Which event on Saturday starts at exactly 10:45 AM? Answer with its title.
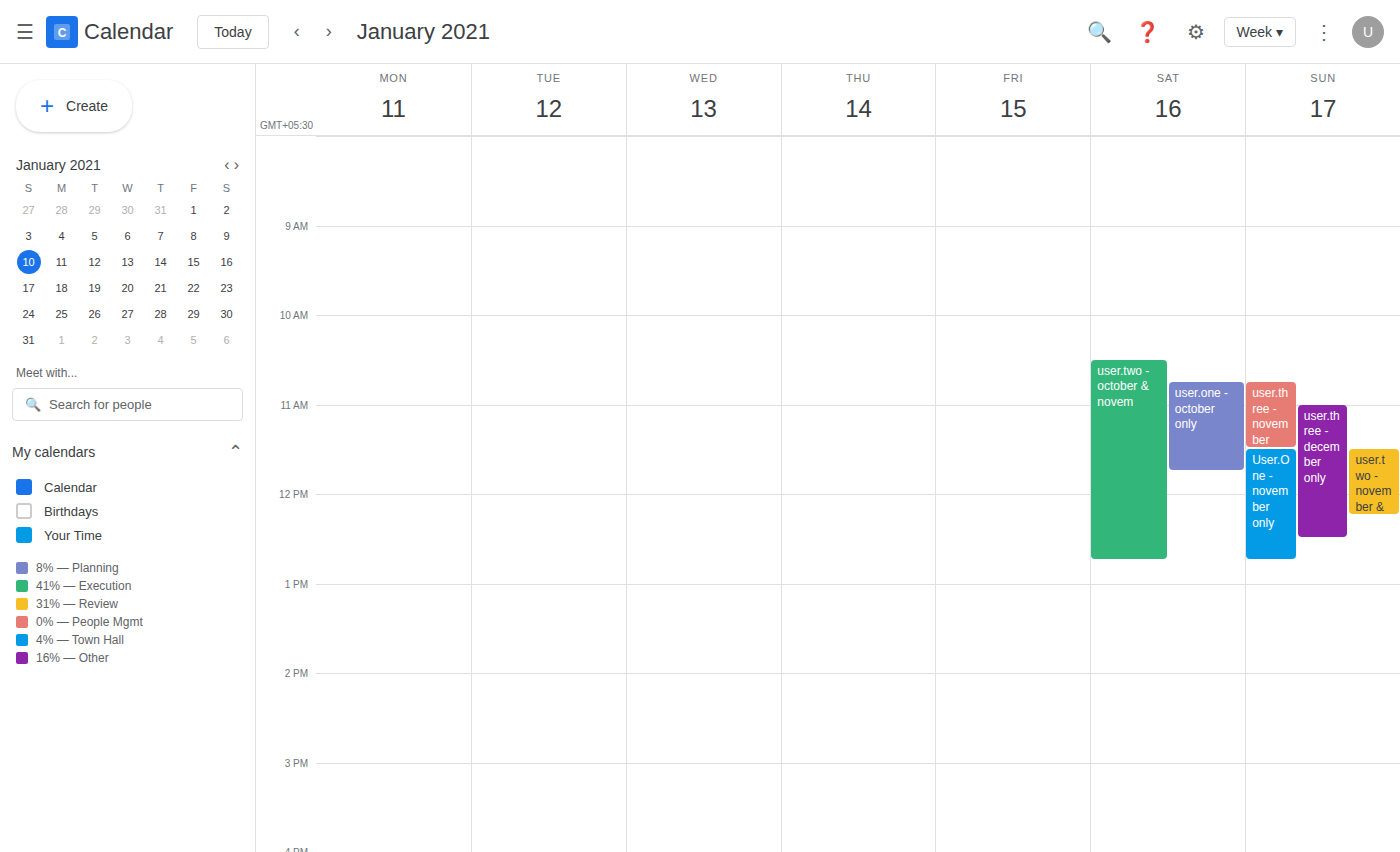
"user.one - october only"